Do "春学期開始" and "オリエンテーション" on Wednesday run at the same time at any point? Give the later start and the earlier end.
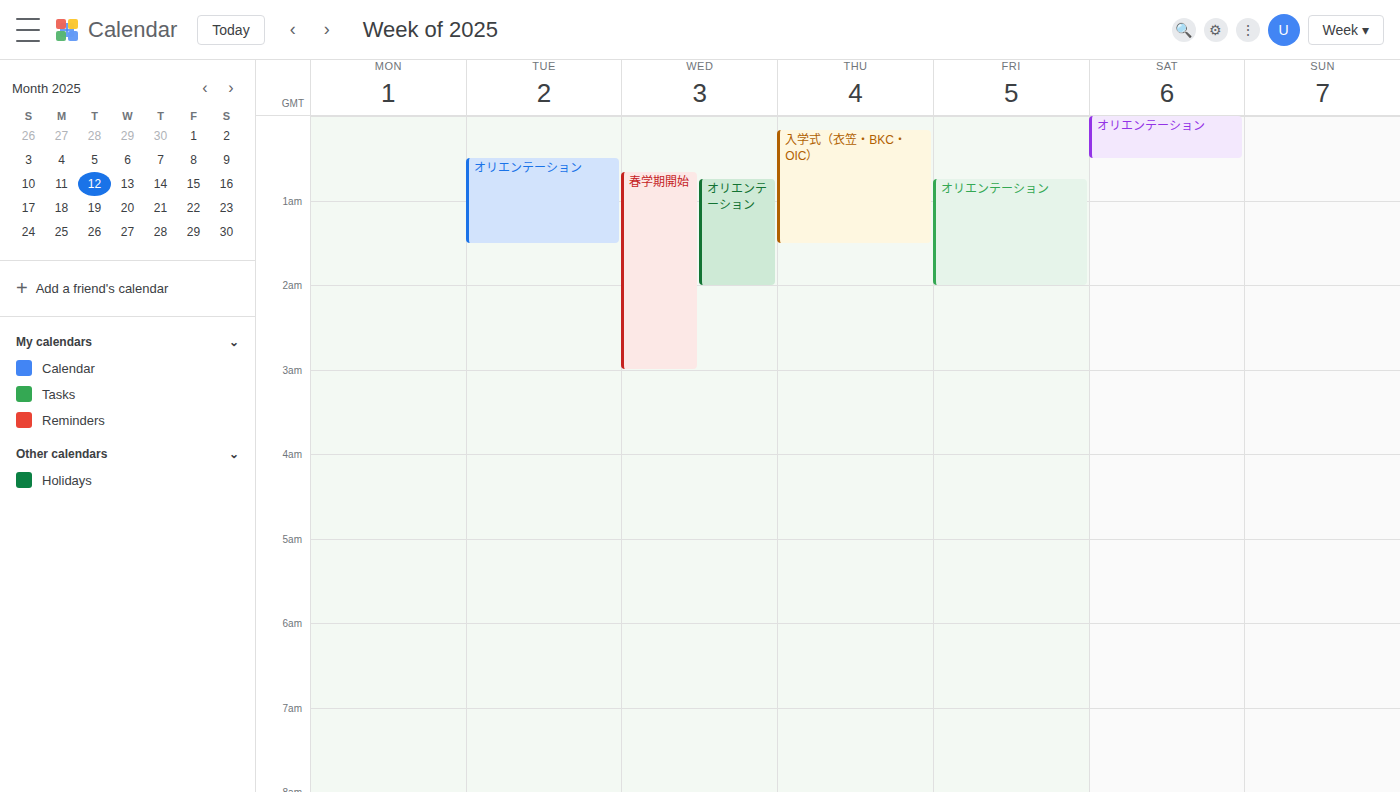
"オリエンテーション" runs 12:45 AM to 2:00 AM, inside "春学期開始" -- they overlap.